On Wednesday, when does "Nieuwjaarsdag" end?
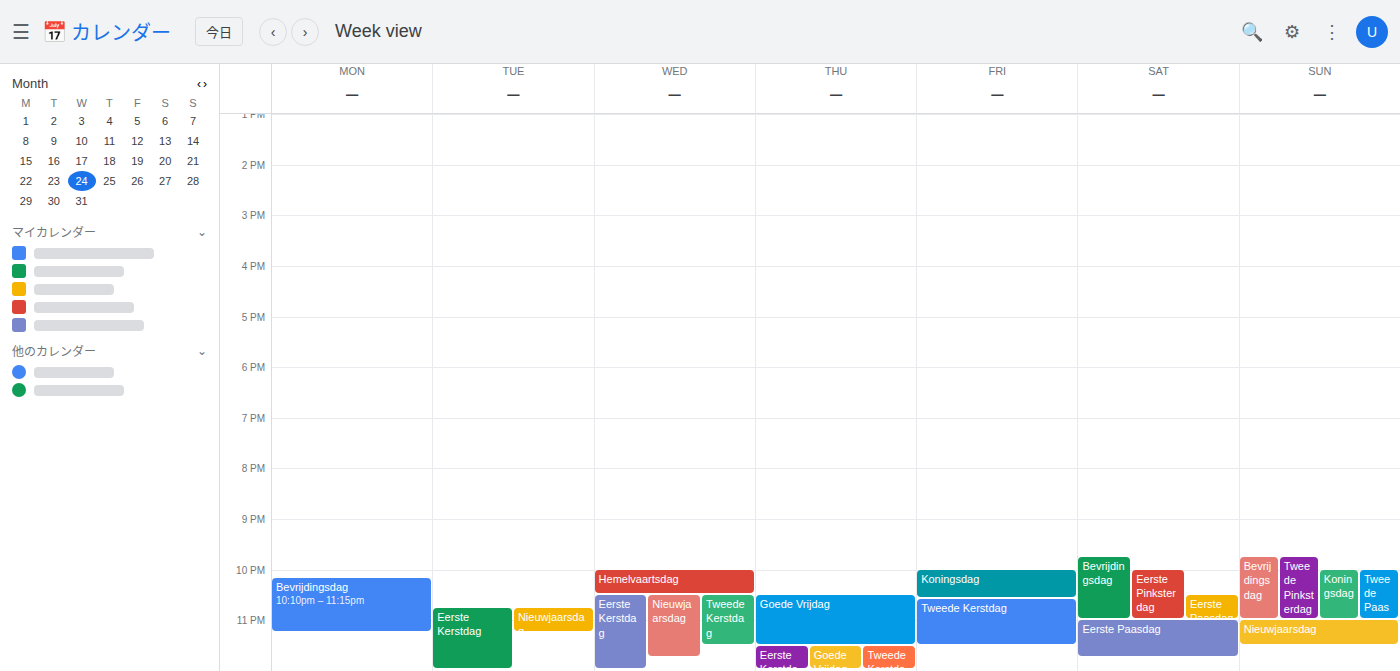
11:45 PM